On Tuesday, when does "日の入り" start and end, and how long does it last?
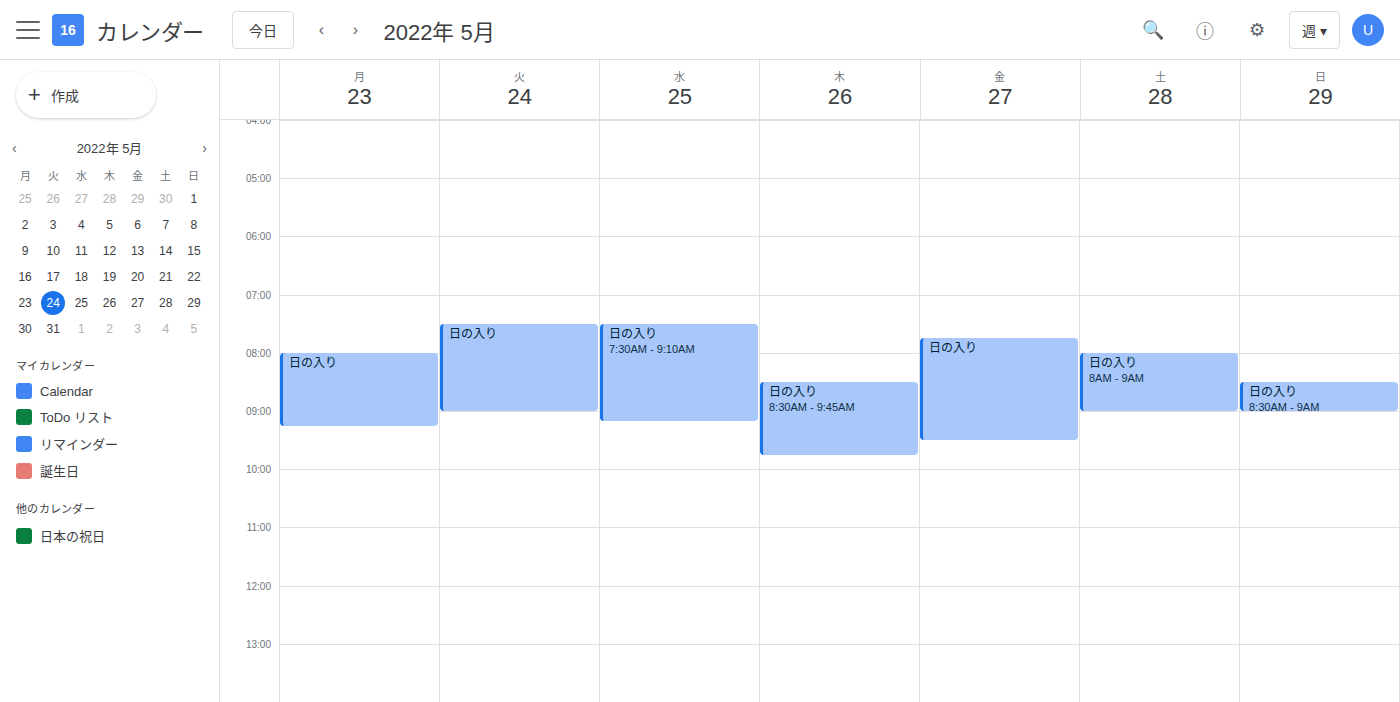
7:30 AM to 9:00 AM, 1 hour 30 minutes